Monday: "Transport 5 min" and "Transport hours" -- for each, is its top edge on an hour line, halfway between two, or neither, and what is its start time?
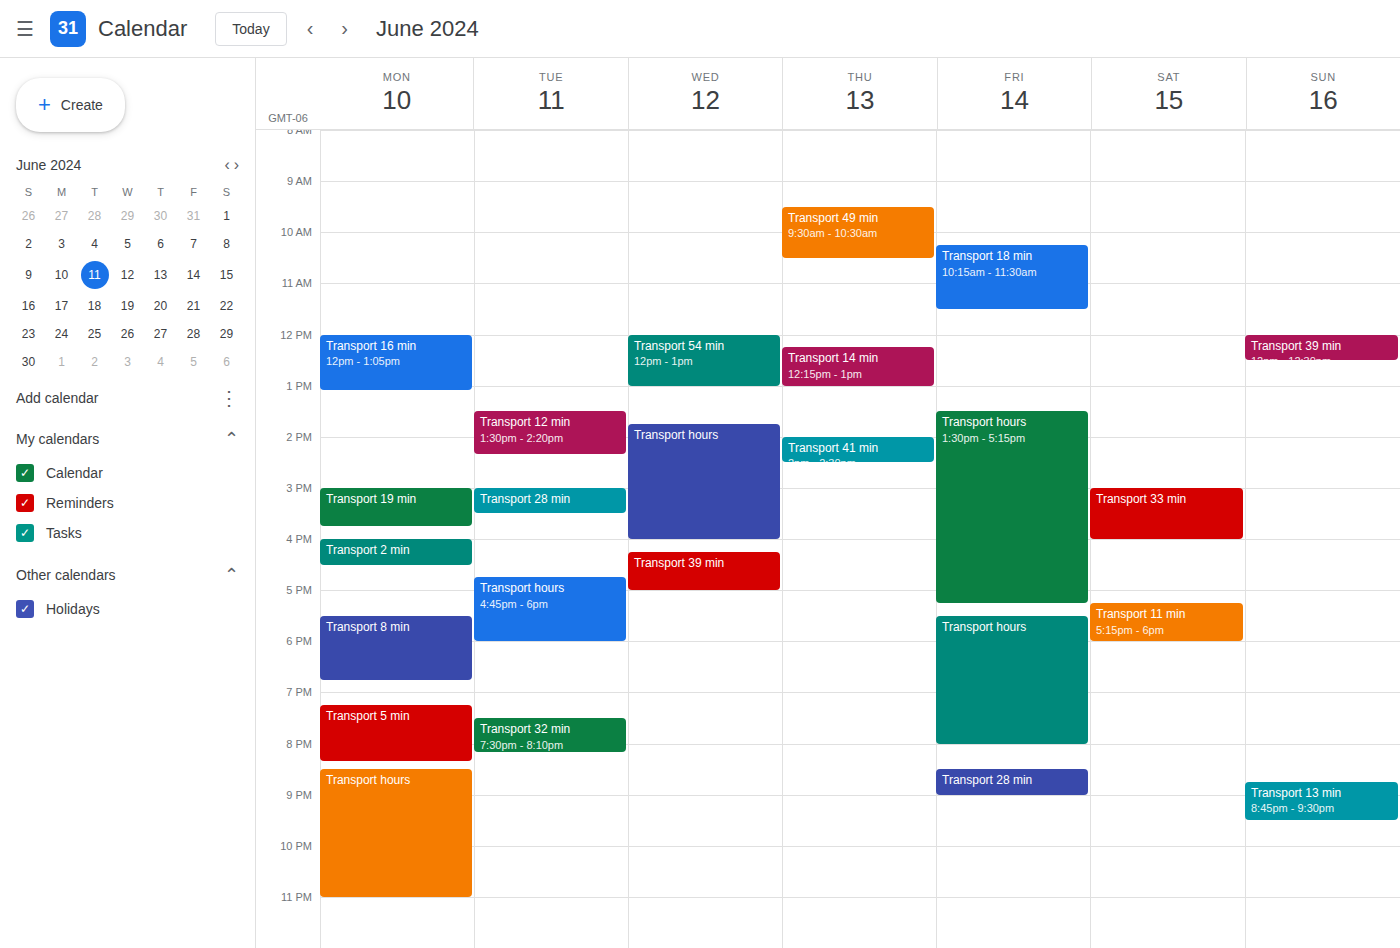
"Transport 5 min": 7:15 PM, neither: a quarter of the way from the 7 PM line to the 8 PM line. "Transport hours": 8:30 PM, halfway between the 8 PM and 9 PM lines.